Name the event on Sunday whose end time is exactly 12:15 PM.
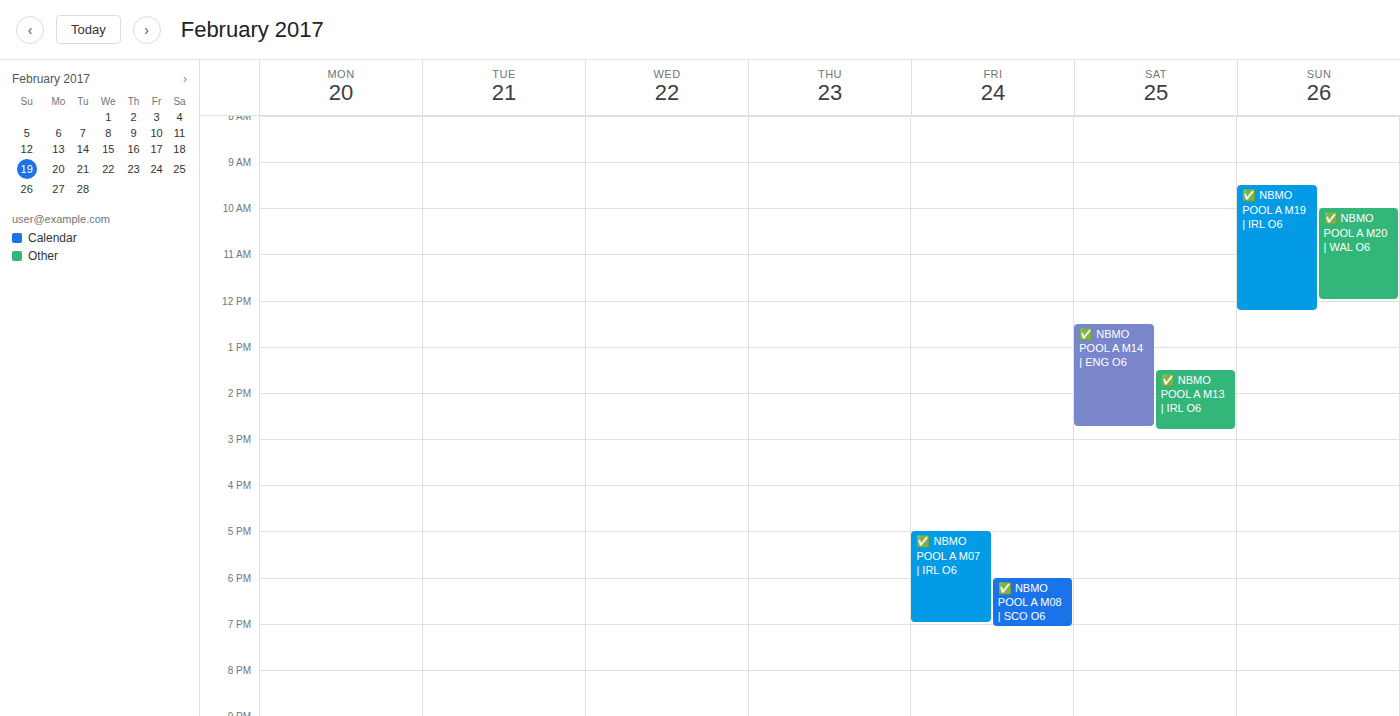
"✅ NBMO POOL A M19 | IRL O6"